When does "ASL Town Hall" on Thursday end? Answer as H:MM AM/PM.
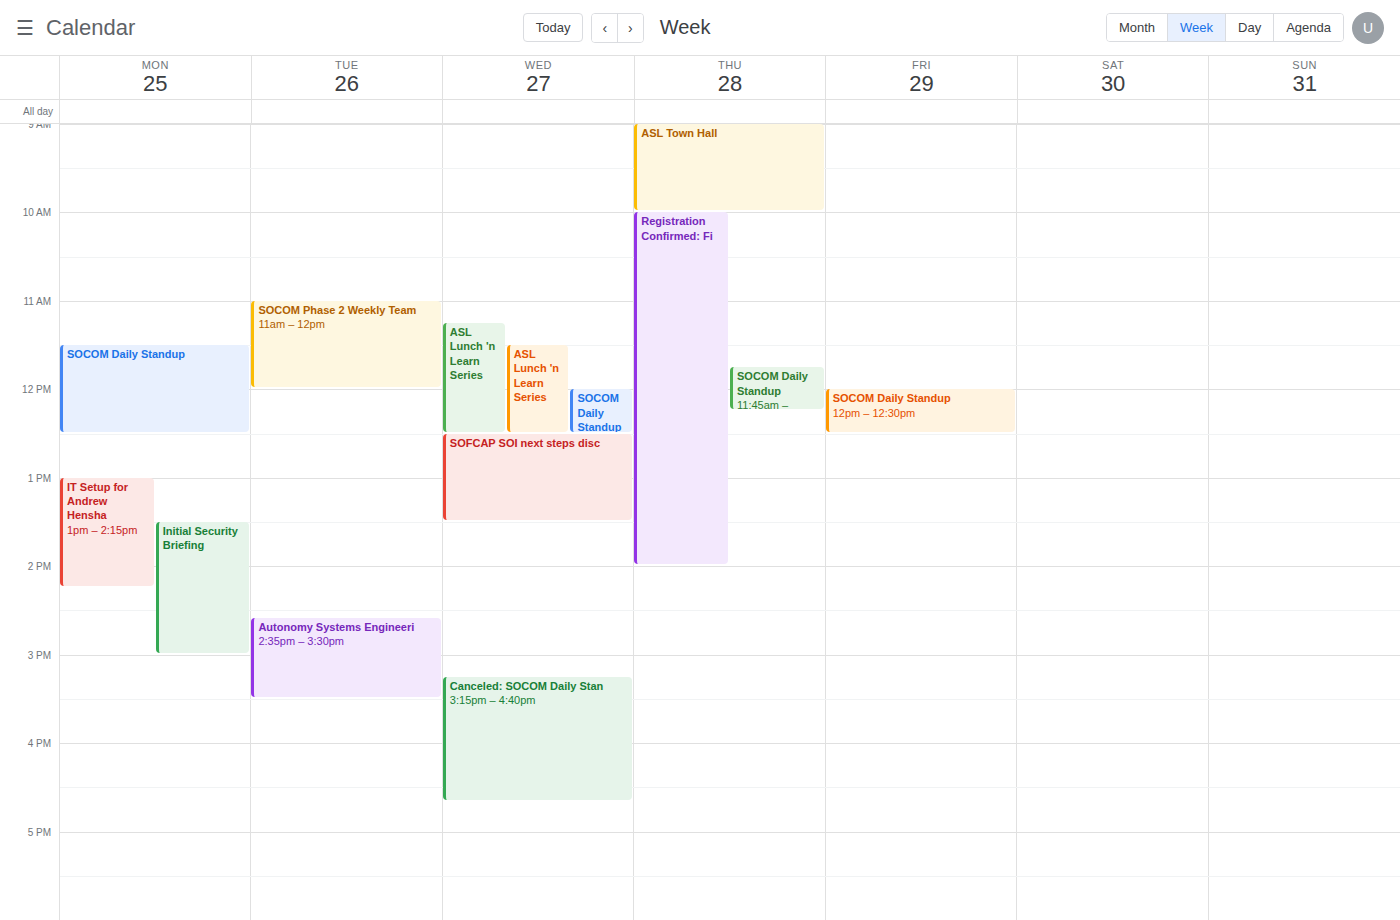
10:00 AM